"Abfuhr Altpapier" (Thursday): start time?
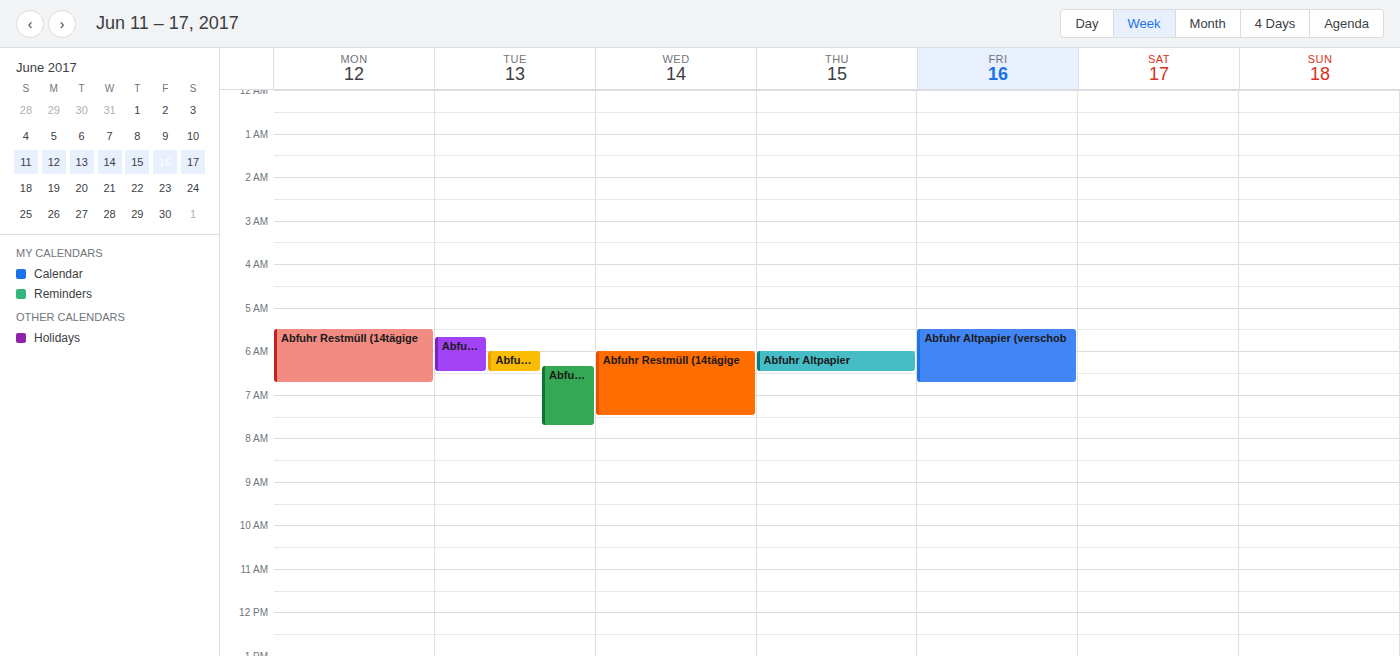
6:00 AM